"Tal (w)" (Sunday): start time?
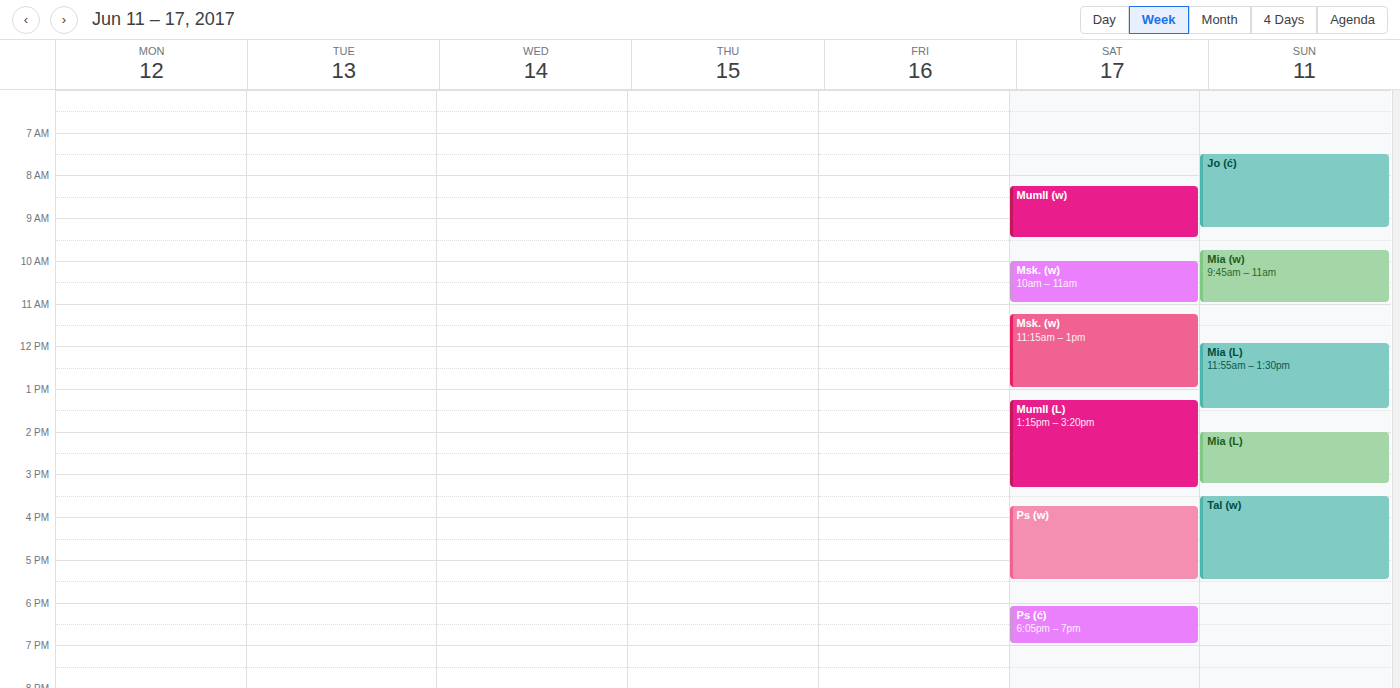
3:30 PM